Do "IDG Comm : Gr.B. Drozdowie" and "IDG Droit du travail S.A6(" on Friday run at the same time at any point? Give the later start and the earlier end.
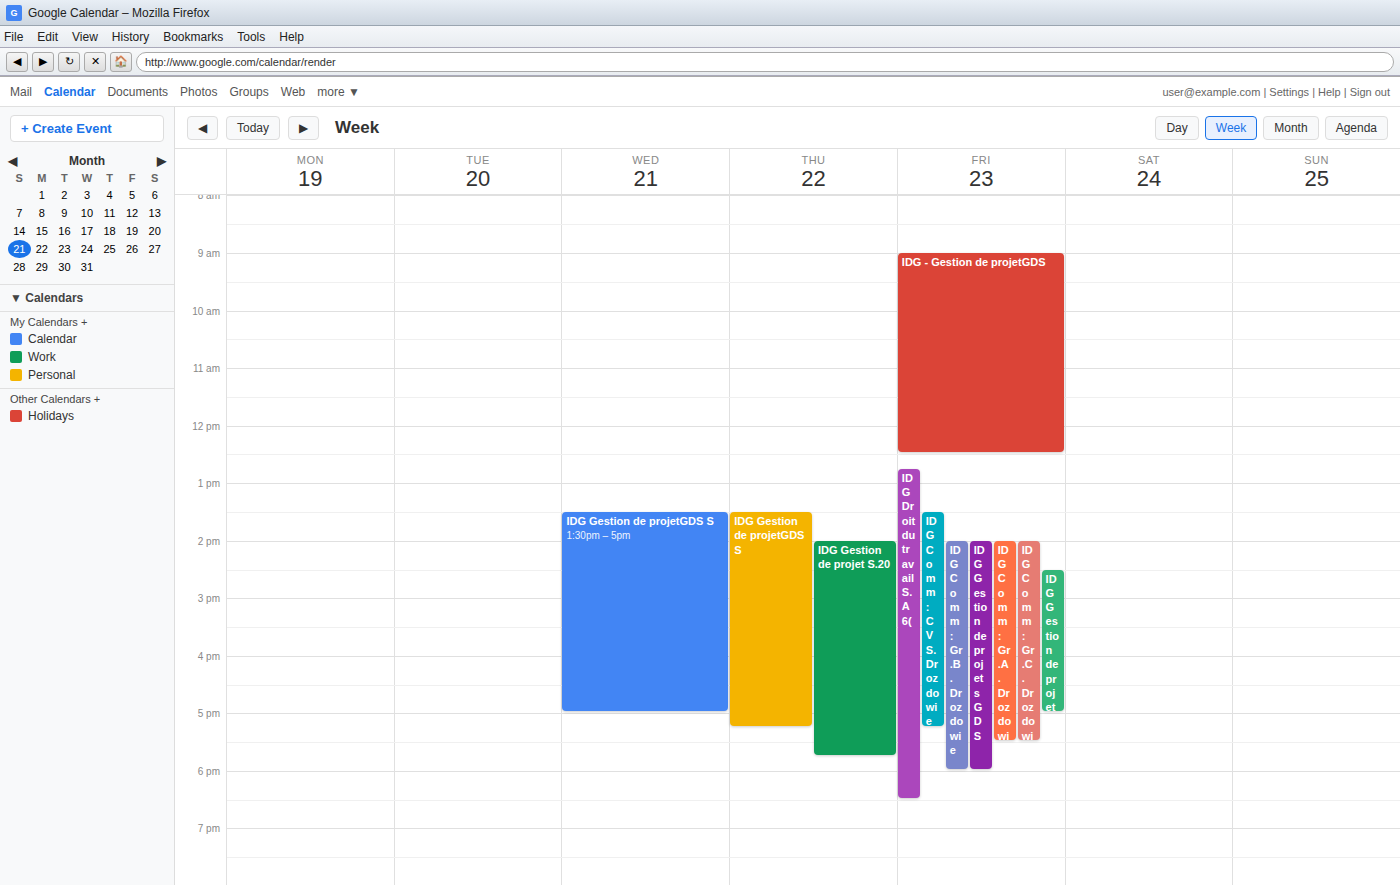
"IDG Comm : Gr.B. Drozdowie" runs 2:00 PM to 6:00 PM, inside "IDG Droit du travail S.A6(" -- they overlap.